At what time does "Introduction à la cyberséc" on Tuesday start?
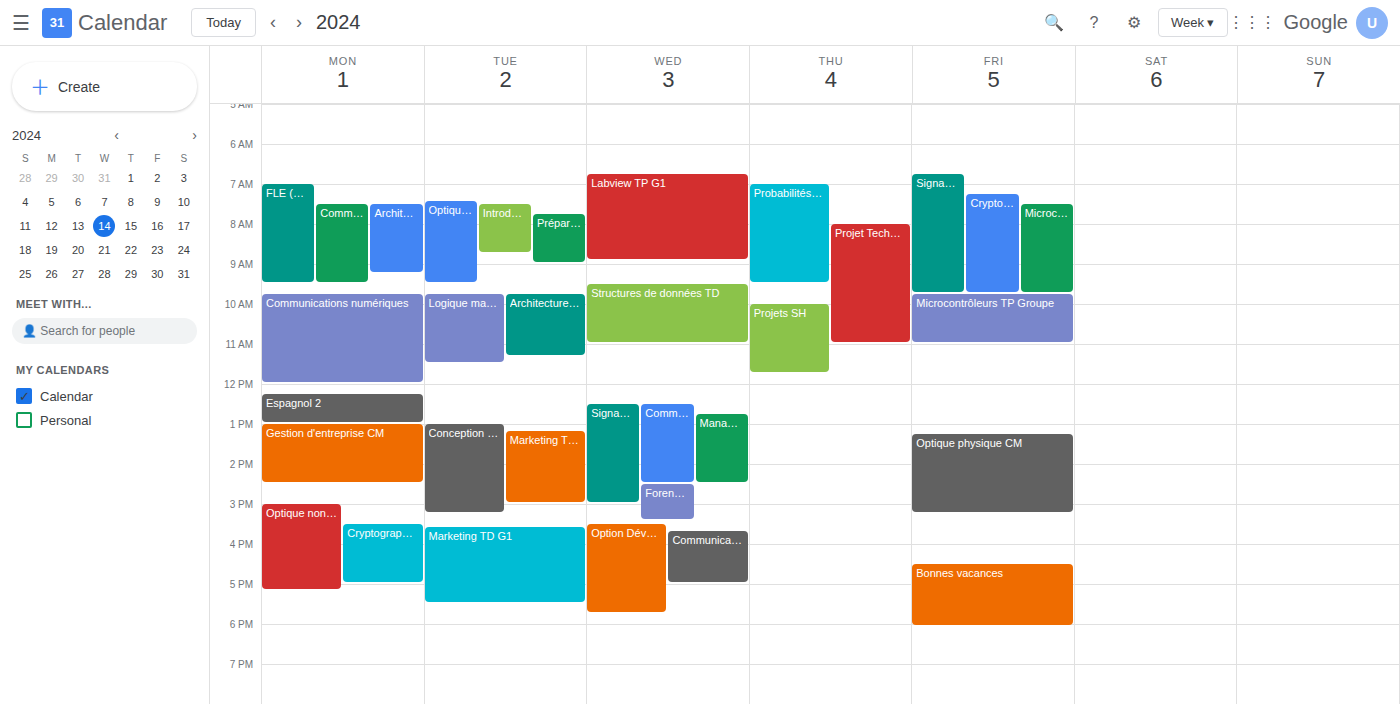
7:30 AM